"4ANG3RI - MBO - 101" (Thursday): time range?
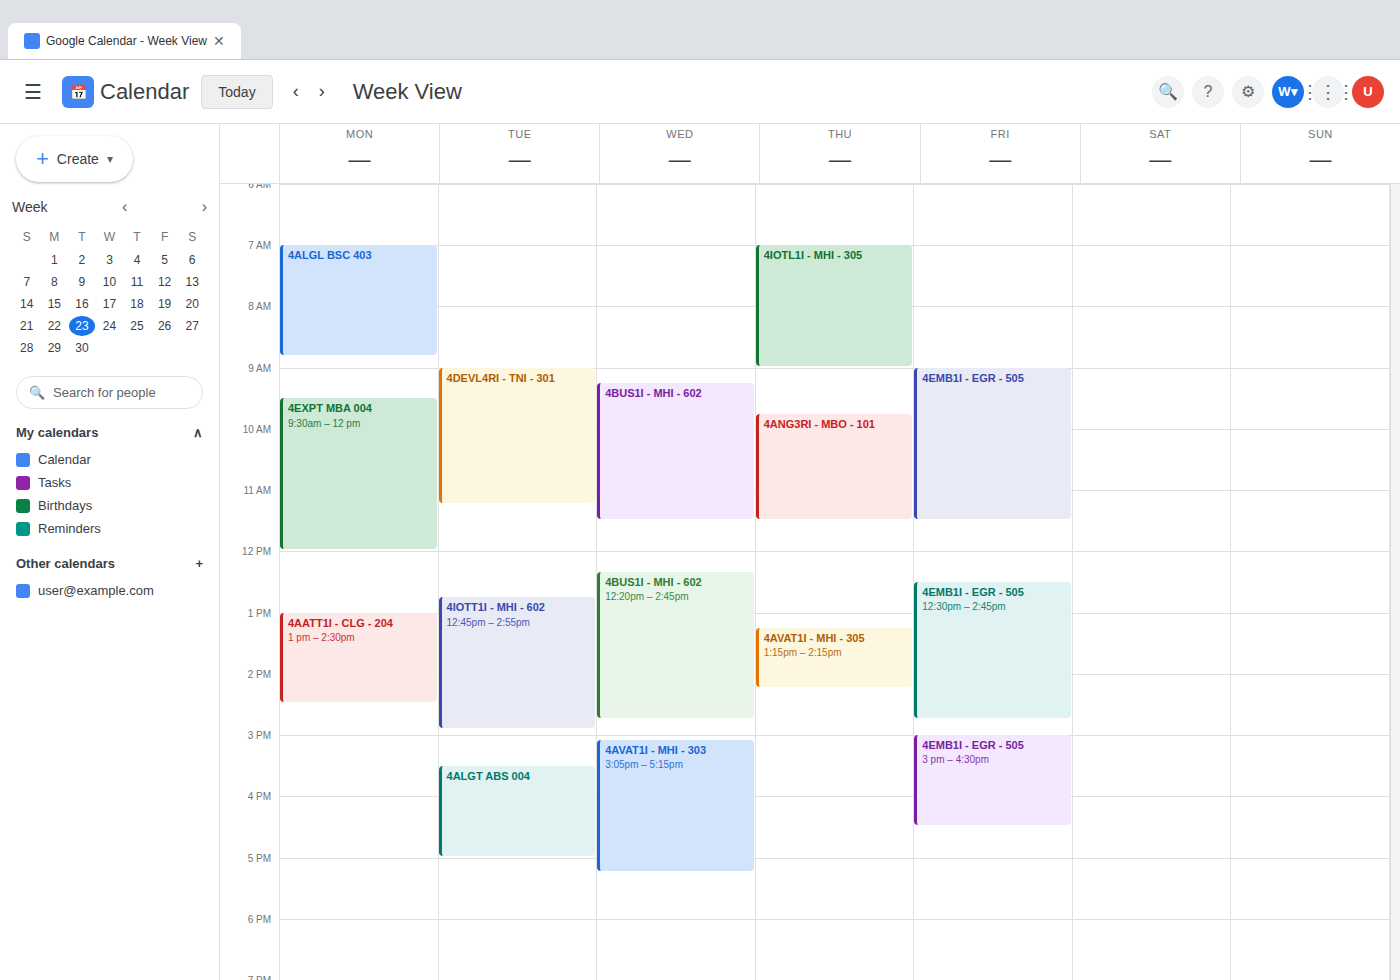
09:45 to 11:30